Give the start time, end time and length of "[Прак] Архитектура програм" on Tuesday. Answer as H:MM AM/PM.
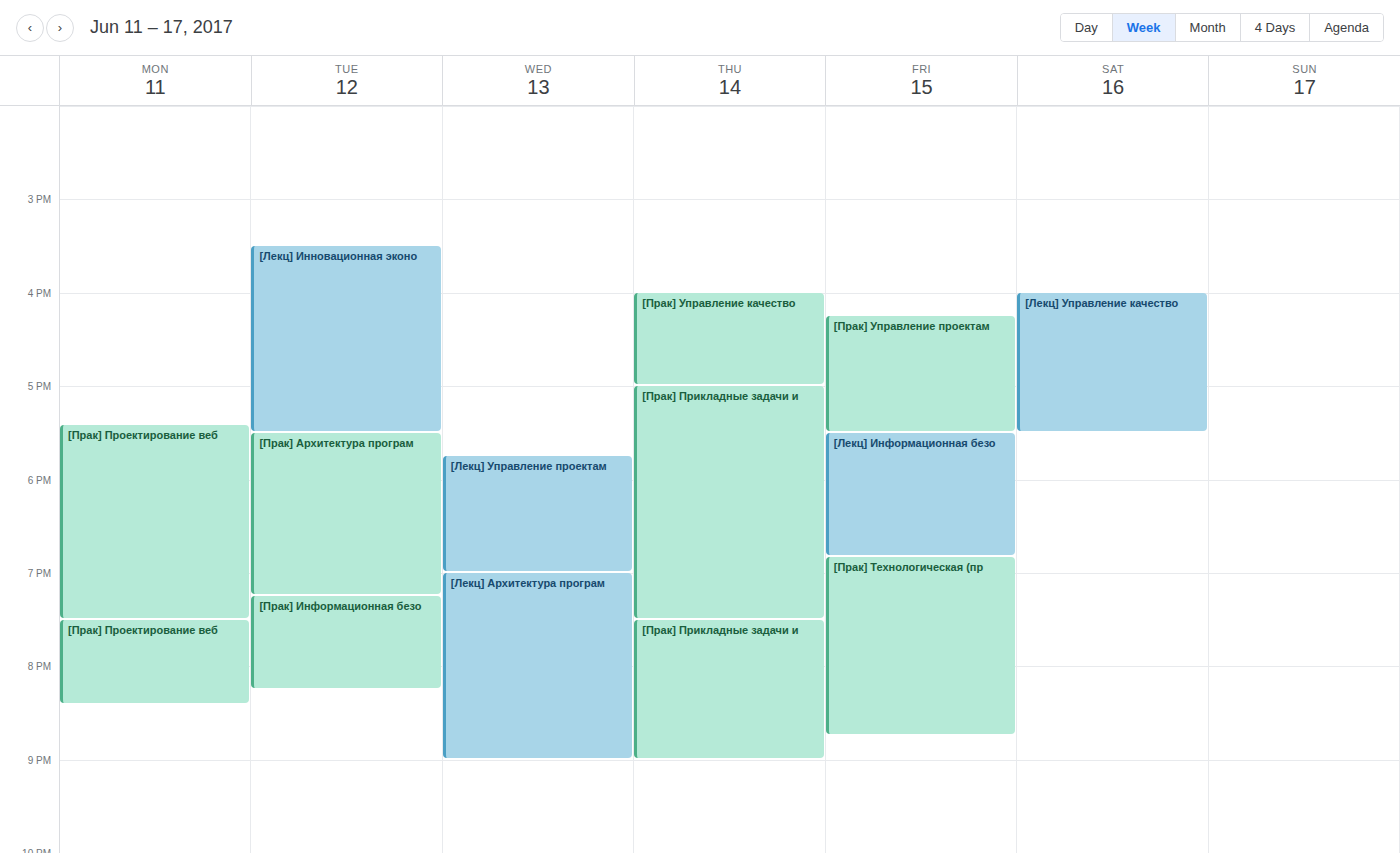
5:30 PM to 7:15 PM, 1 hour 45 minutes